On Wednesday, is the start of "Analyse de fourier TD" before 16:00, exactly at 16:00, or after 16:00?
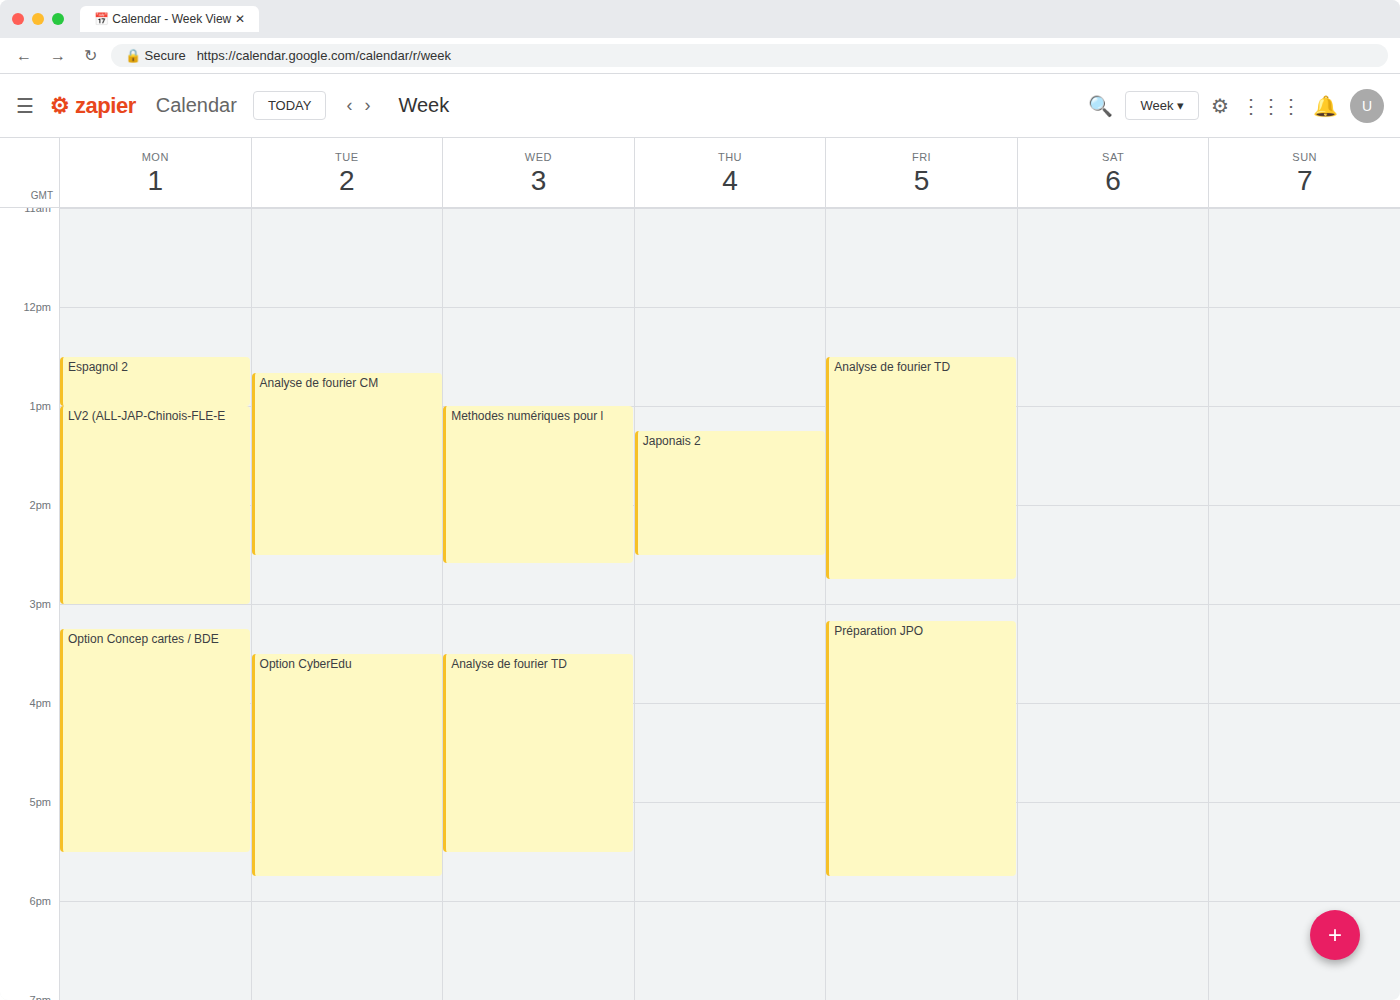
15:30 -- before 16:00, 30 minutes above the 16:00 line.